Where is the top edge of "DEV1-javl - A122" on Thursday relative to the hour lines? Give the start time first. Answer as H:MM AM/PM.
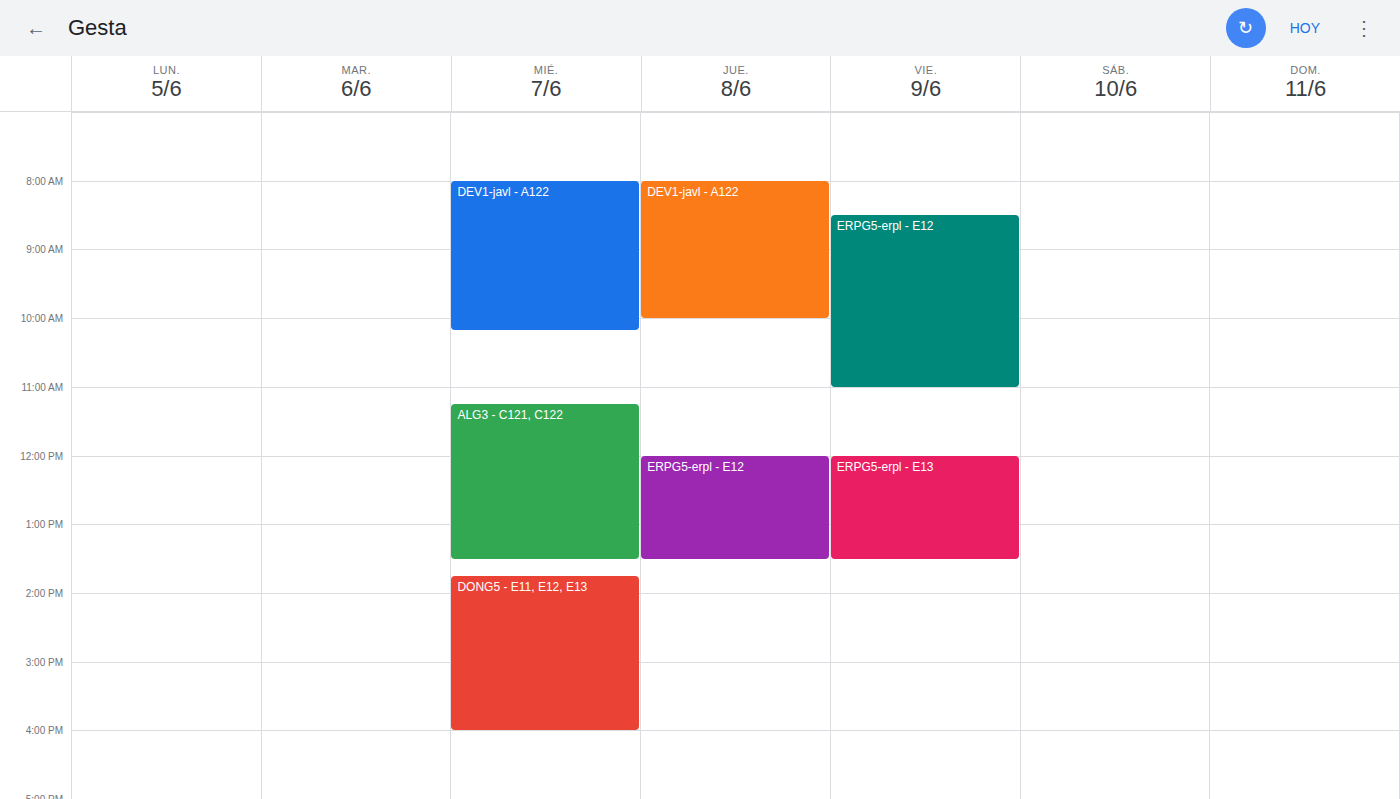
8:00 AM -- exactly on the 8 AM line.